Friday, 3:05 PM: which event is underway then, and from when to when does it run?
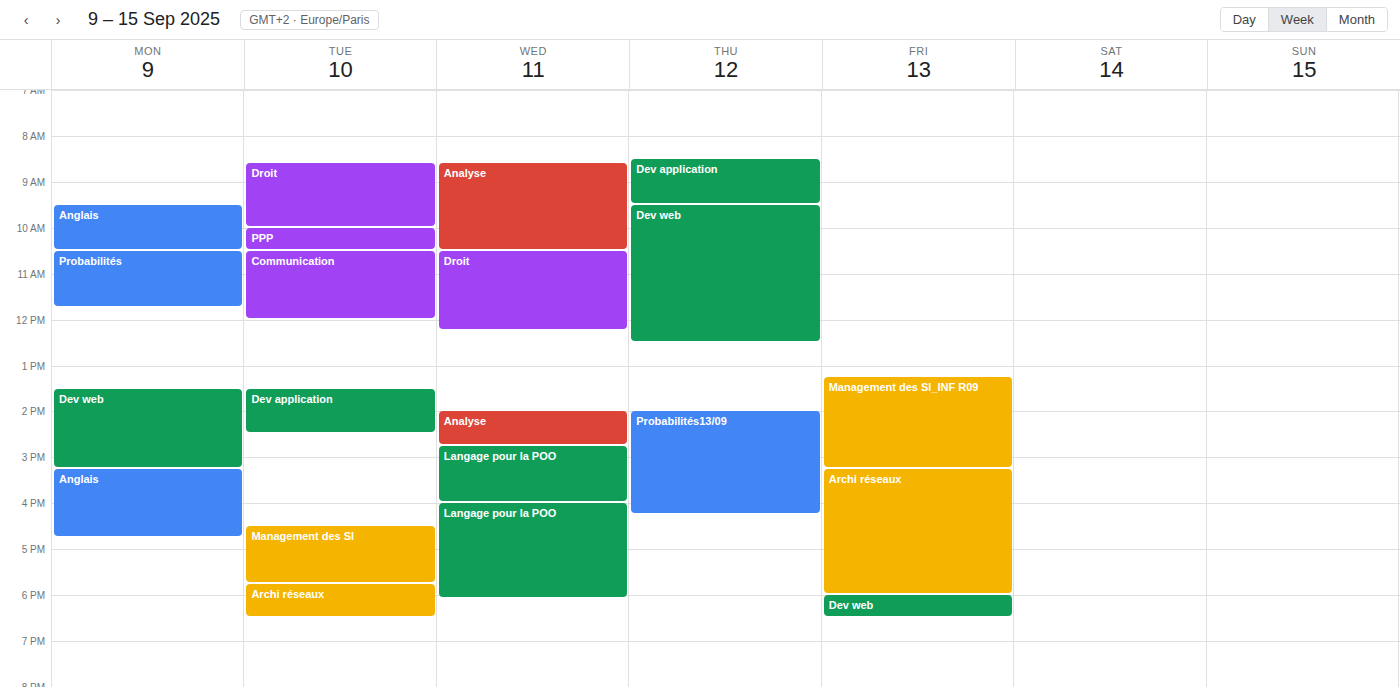
"Management des SI_INF R09", 1:15 PM to 3:15 PM